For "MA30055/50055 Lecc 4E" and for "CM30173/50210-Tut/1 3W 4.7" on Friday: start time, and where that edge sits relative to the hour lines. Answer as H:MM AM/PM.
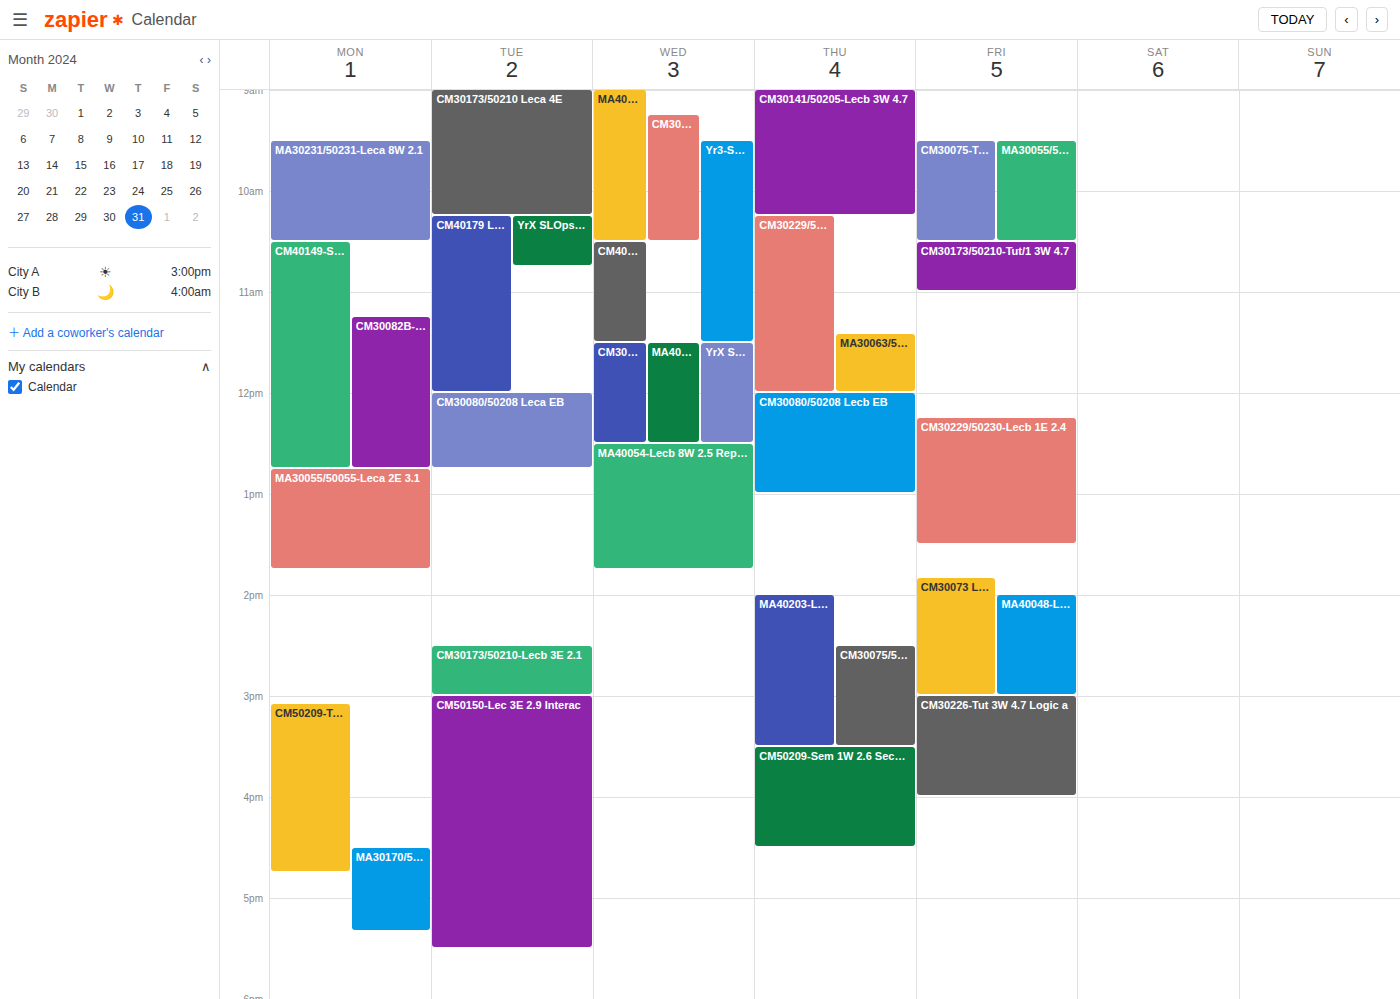
"MA30055/50055 Lecc 4E": 9:30 AM, halfway between the 9 AM and 10 AM lines. "CM30173/50210-Tut/1 3W 4.7": 10:30 AM, halfway between the 10 AM and 11 AM lines.